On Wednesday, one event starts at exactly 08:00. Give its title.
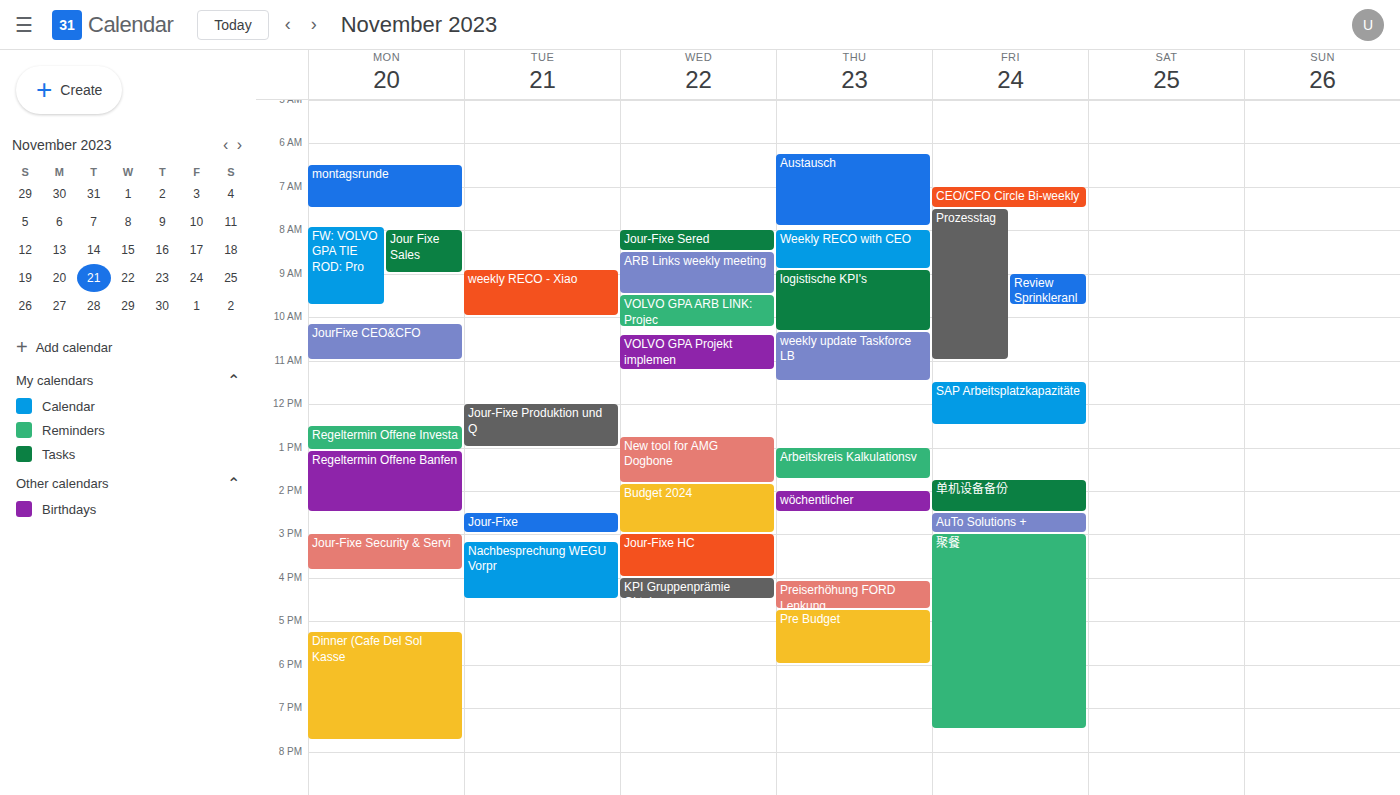
"Jour-Fixe Sered"